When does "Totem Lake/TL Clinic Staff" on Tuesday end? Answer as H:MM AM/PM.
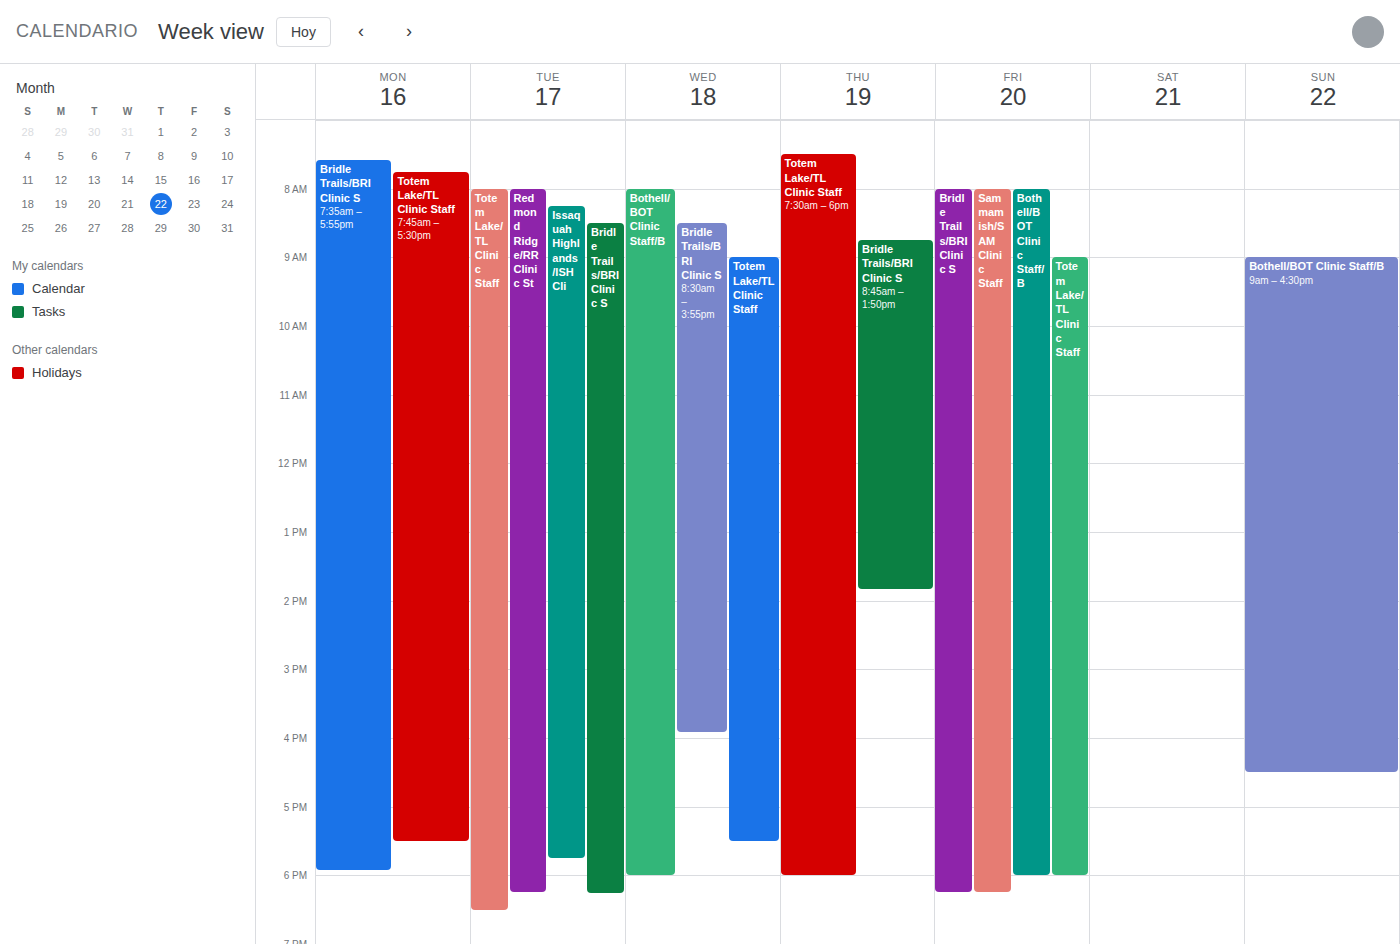
6:30 PM